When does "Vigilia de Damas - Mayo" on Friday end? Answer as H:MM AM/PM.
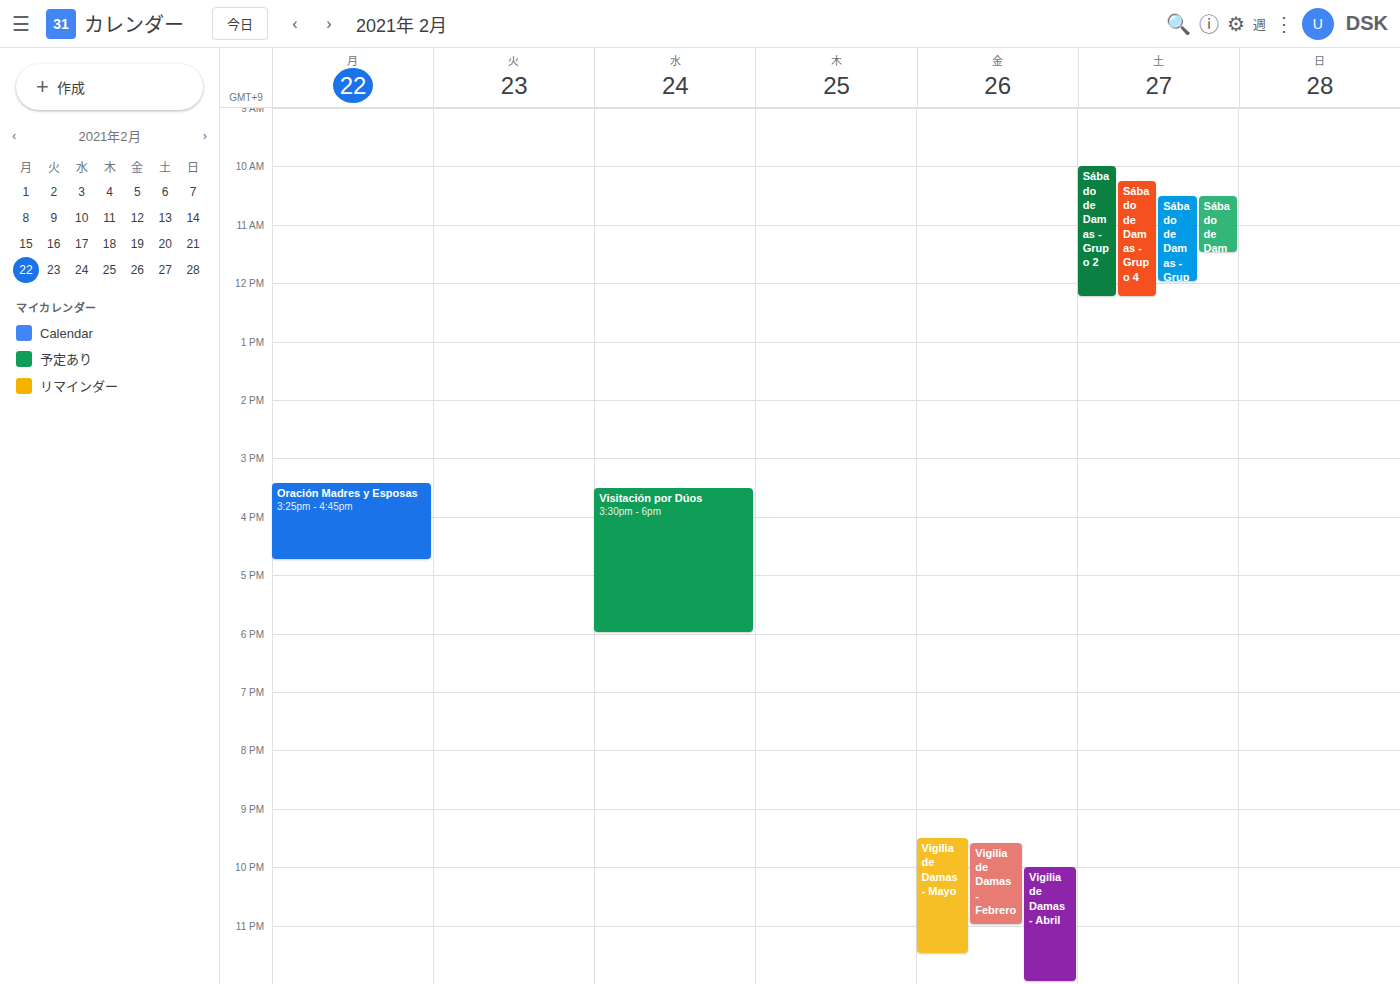
11:30 PM